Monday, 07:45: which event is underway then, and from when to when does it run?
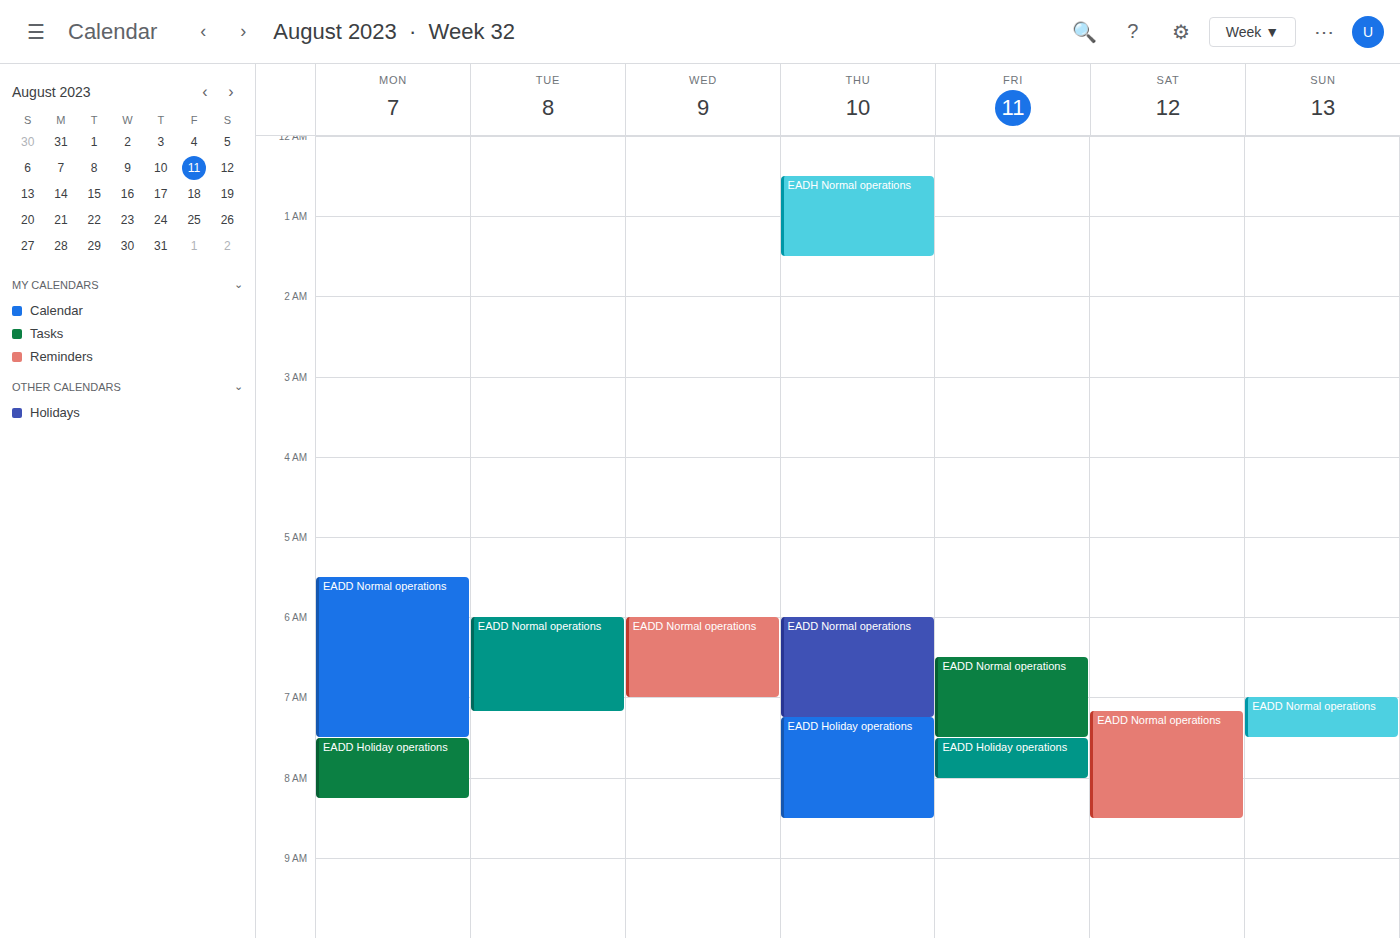
"EADD Holiday operations", 07:30 to 08:15